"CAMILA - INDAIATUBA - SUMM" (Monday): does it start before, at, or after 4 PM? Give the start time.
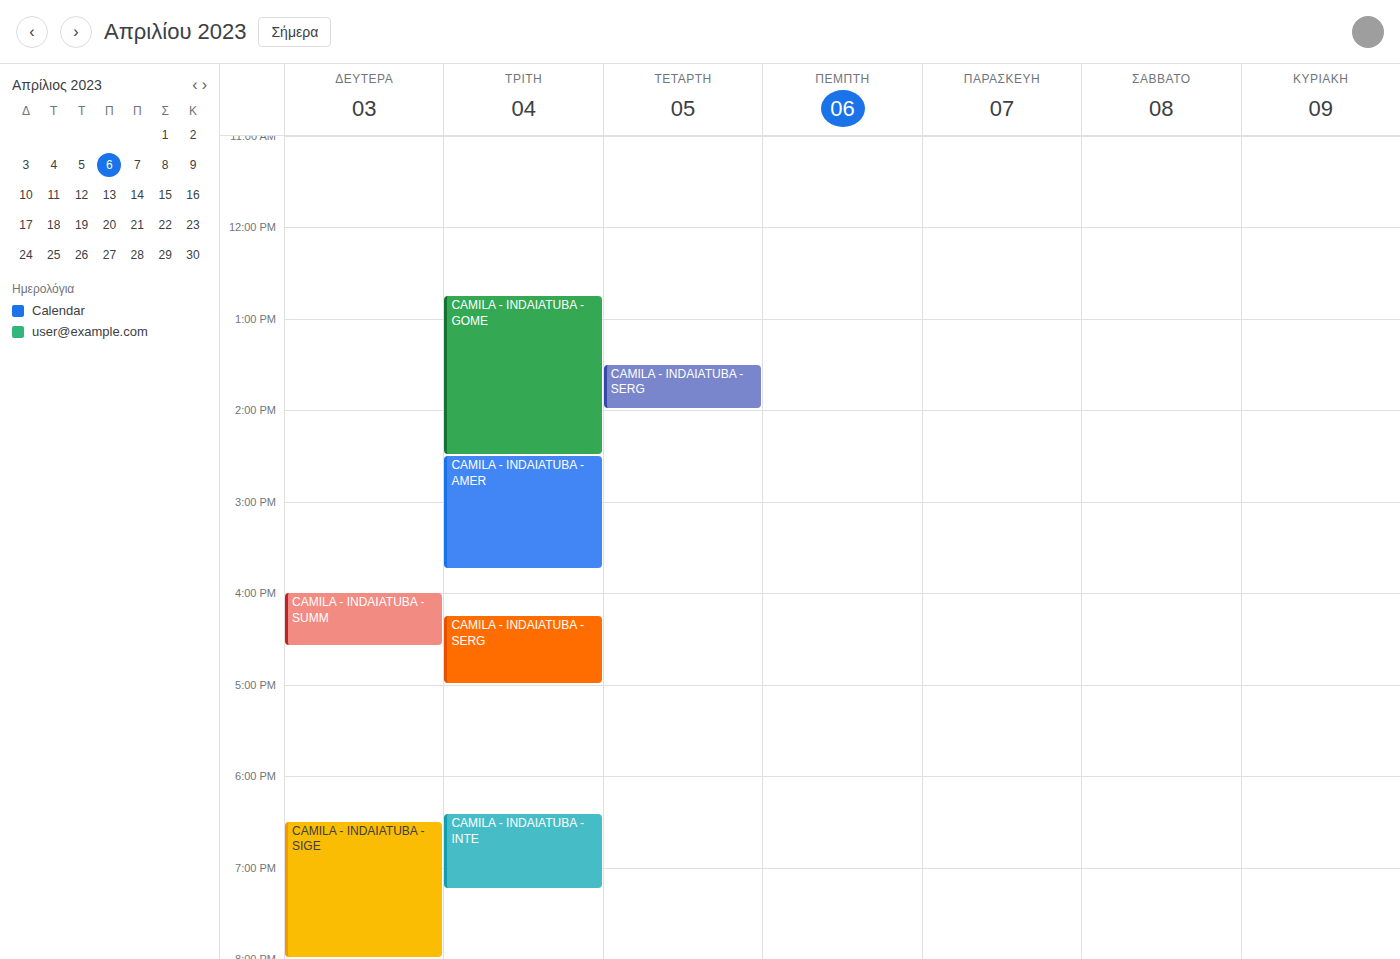
4:00 PM -- exactly at 4 PM, on the 4 PM line.